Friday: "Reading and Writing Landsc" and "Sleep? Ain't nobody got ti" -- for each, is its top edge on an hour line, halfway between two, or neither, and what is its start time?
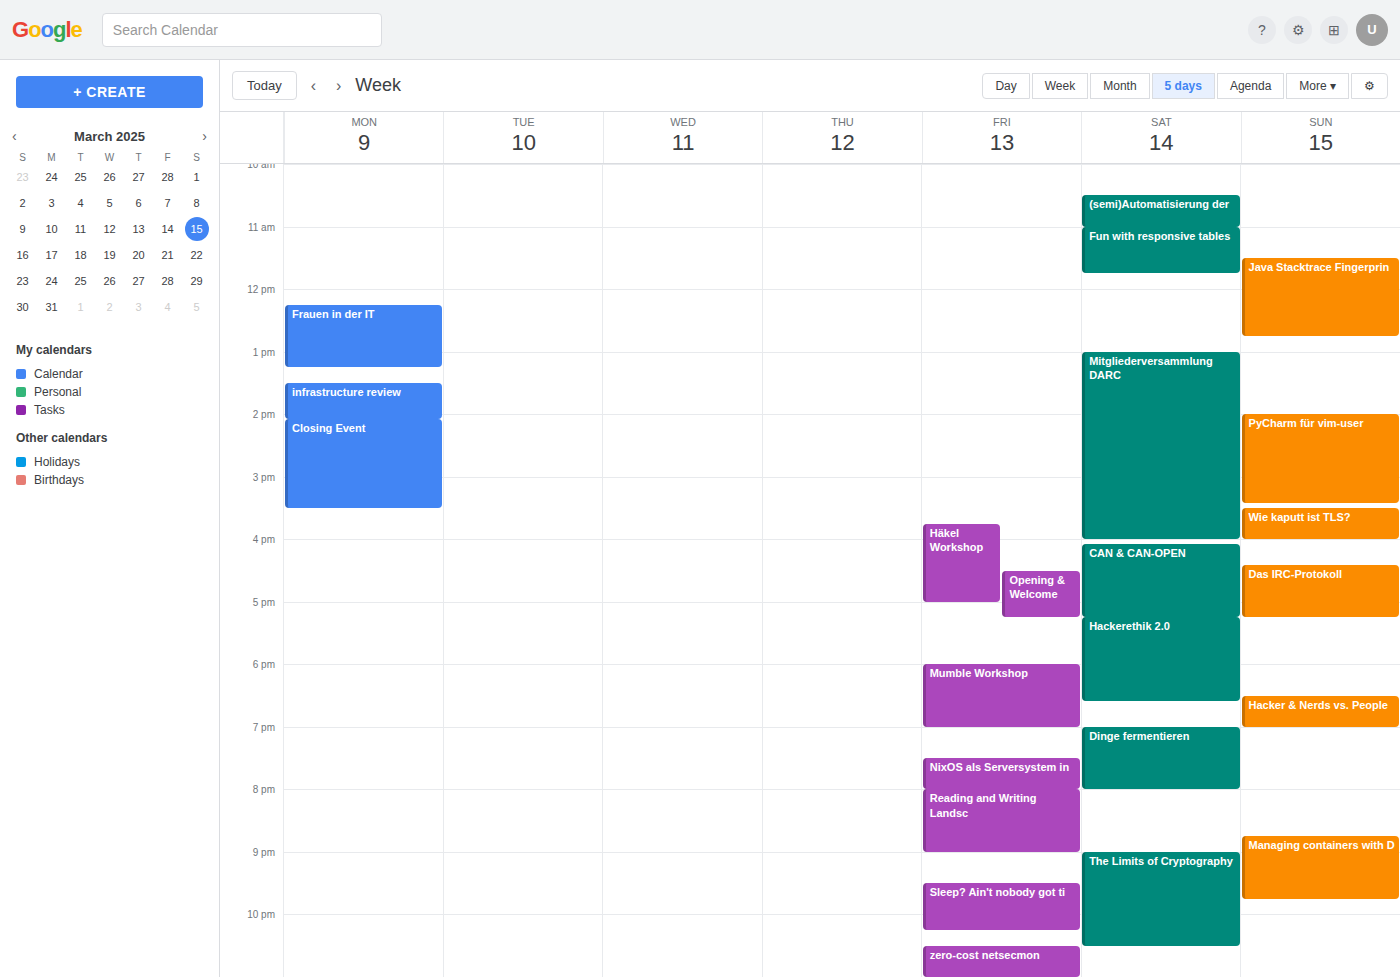
"Reading and Writing Landsc": 8:00 PM, exactly on the 8 PM line. "Sleep? Ain't nobody got ti": 9:30 PM, halfway between the 9 PM and 10 PM lines.